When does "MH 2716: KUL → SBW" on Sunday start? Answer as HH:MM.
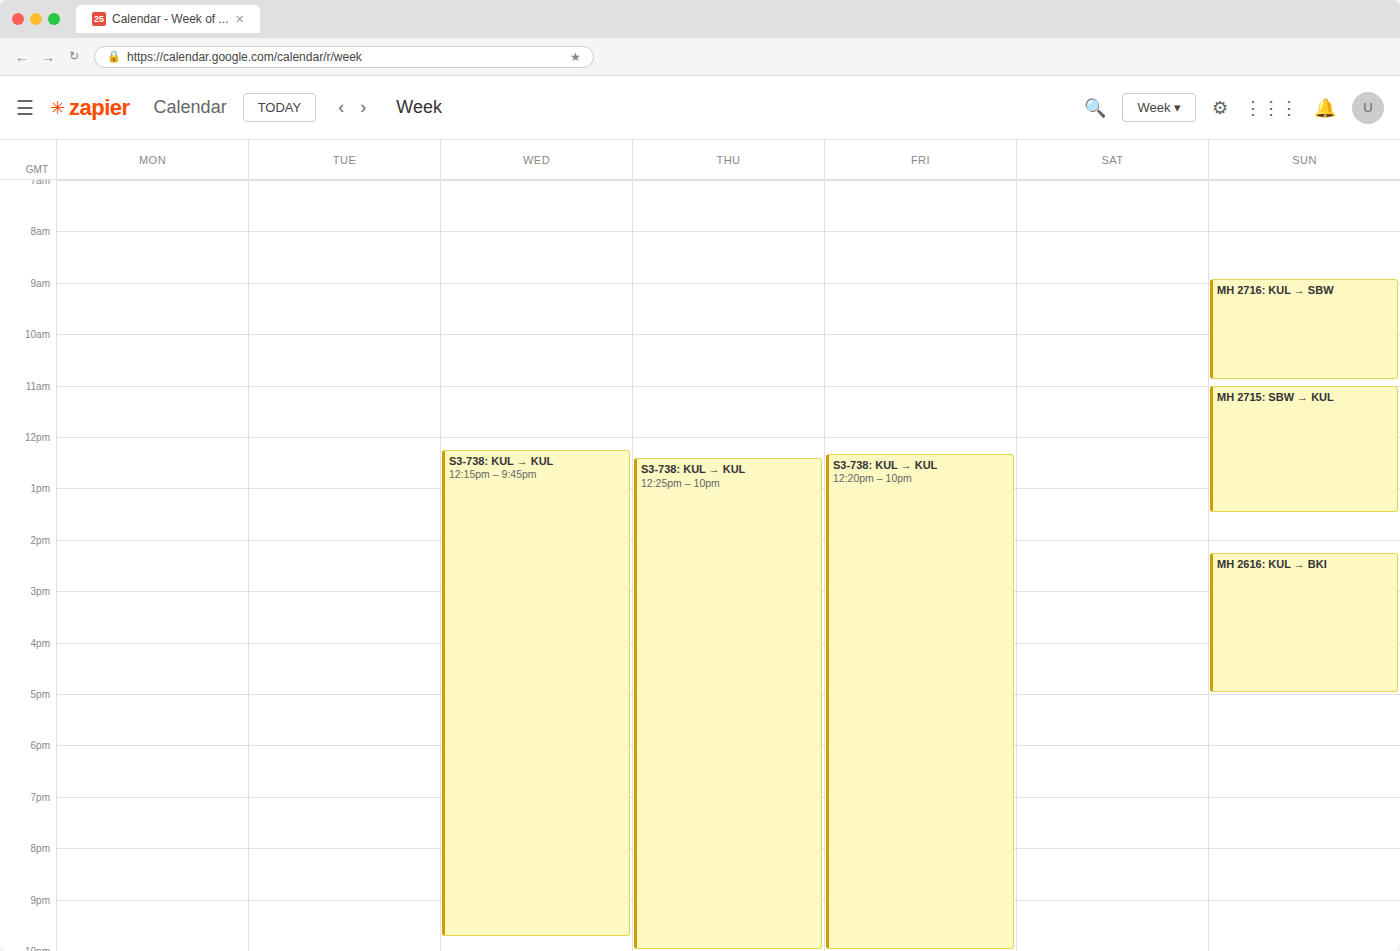
08:55